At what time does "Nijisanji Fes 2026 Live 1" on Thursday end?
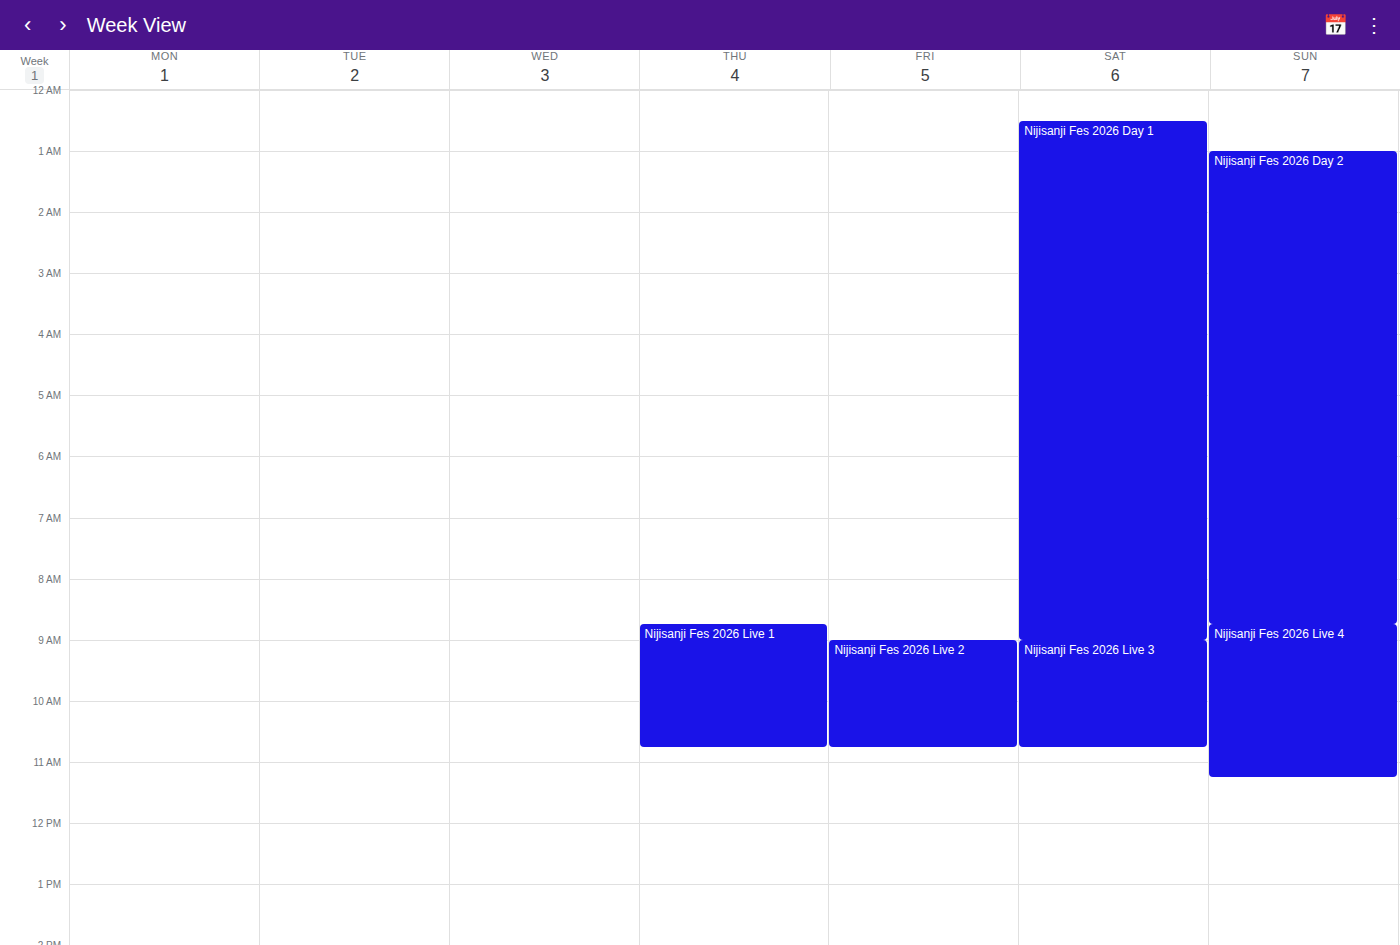
10:45 AM